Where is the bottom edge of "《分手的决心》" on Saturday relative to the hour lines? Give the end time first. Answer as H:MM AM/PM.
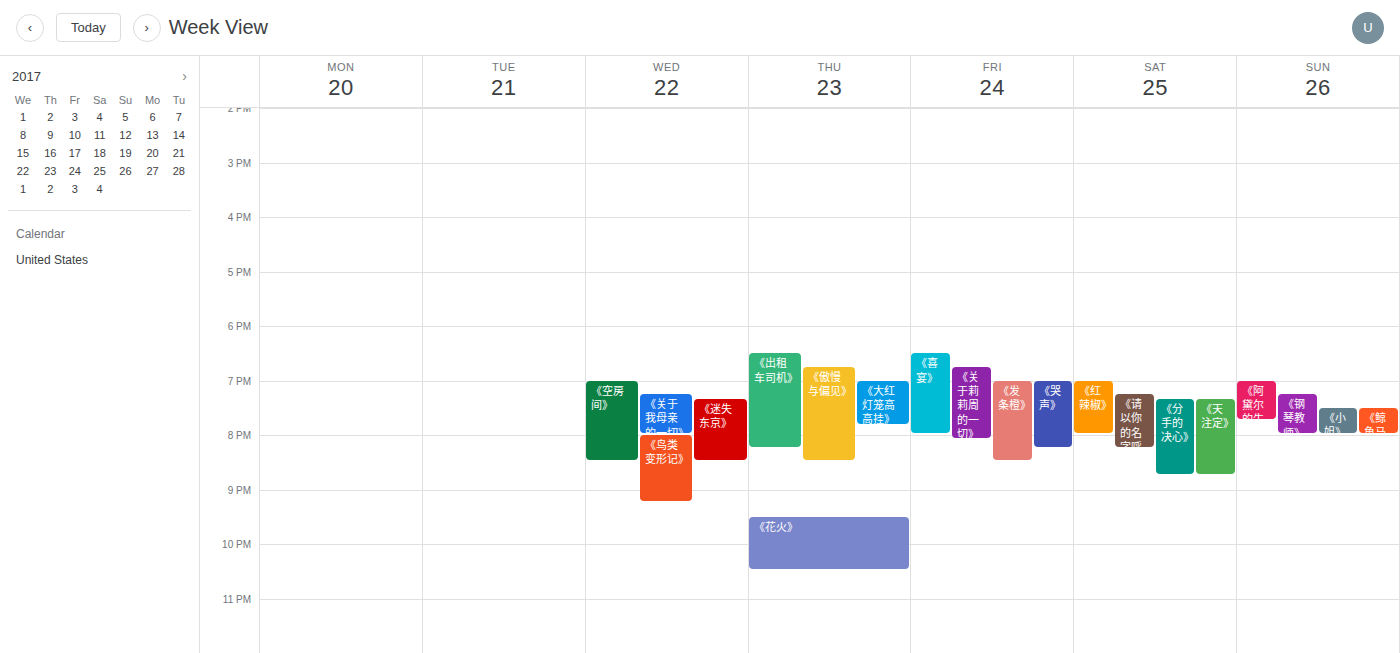
8:45 PM -- neither: three quarters of the way from the 8 PM line to the 9 PM line.